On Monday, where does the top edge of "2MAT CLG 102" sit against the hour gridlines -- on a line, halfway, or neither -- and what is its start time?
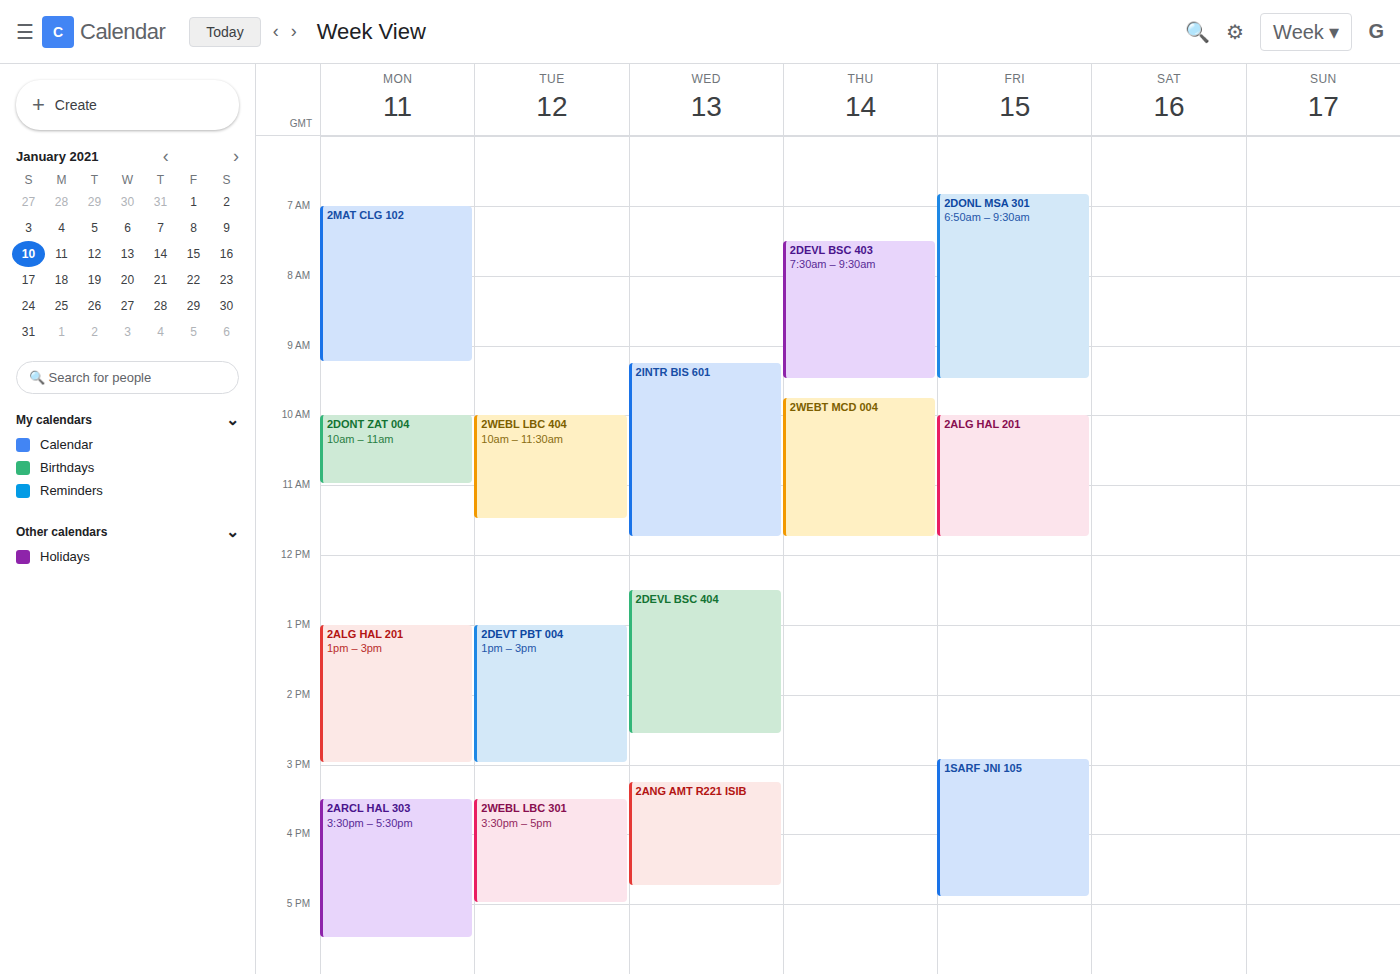
7:00 AM -- exactly on the 7 AM line.